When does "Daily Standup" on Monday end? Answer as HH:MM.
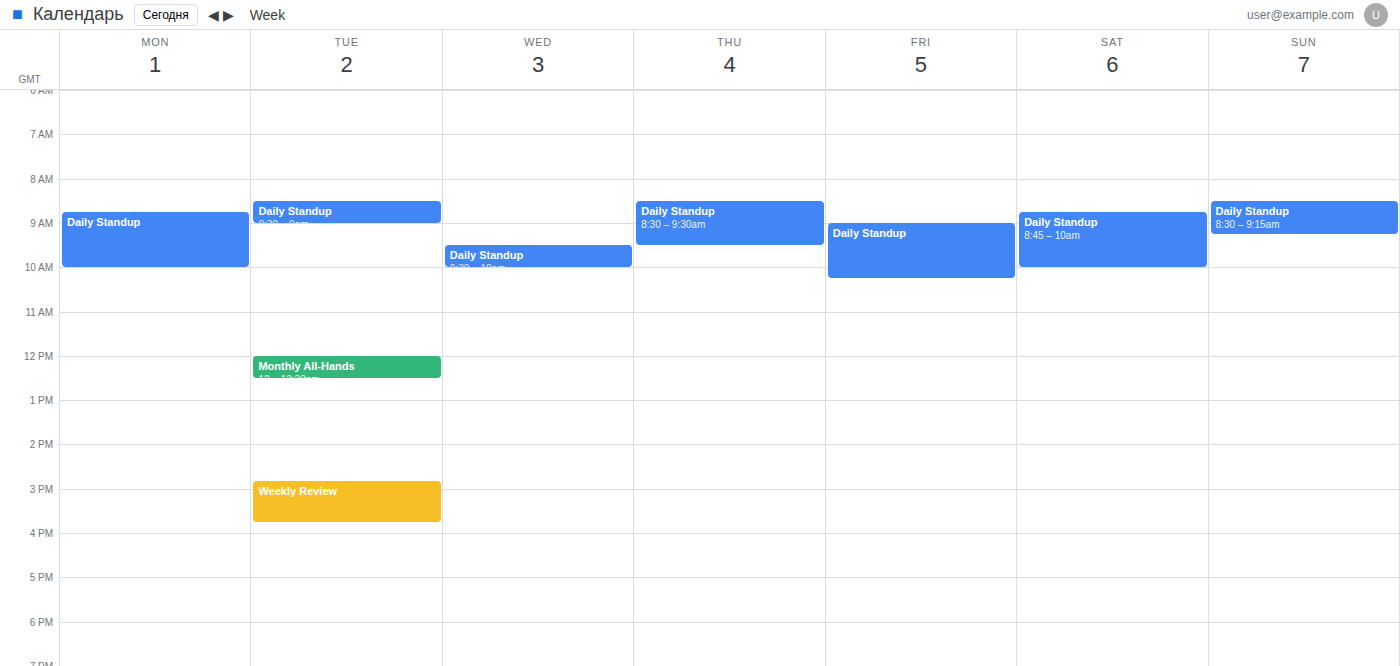
10:00